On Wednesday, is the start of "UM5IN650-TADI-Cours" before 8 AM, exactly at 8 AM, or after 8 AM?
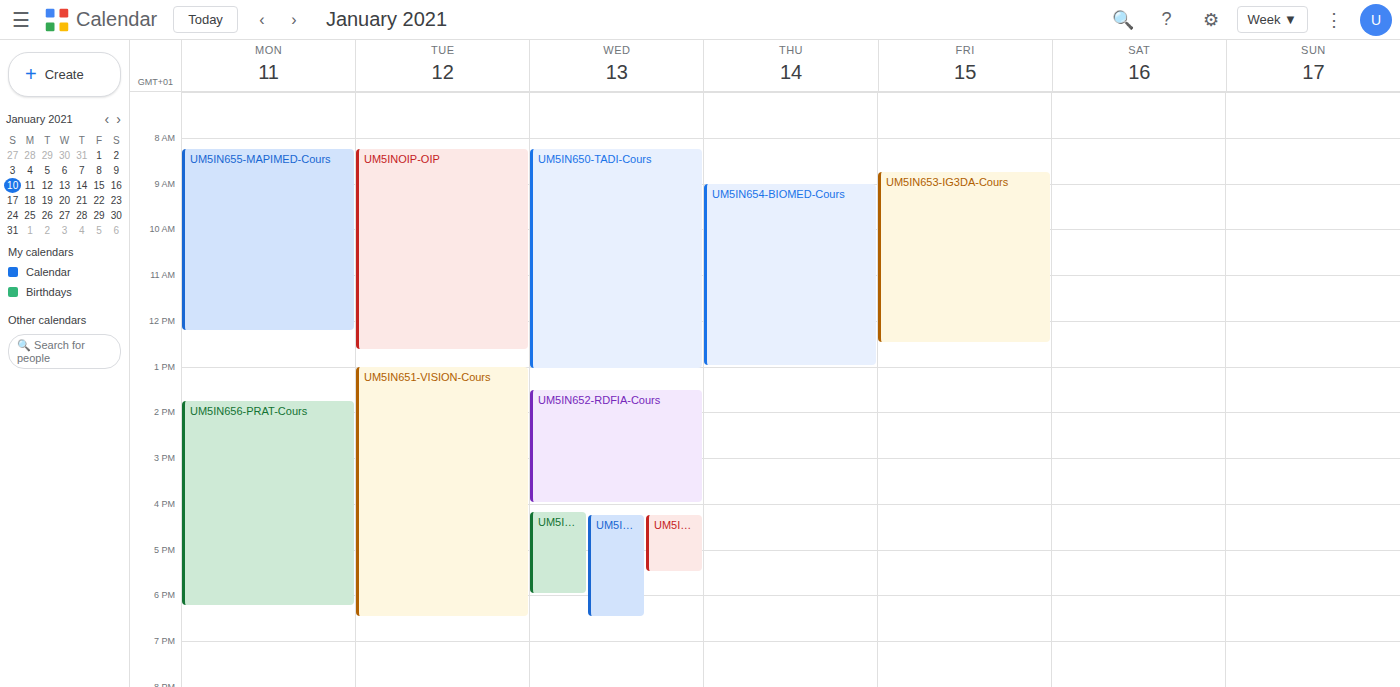
8:15 AM -- after 8 AM, 15 minutes below the 8 AM line.